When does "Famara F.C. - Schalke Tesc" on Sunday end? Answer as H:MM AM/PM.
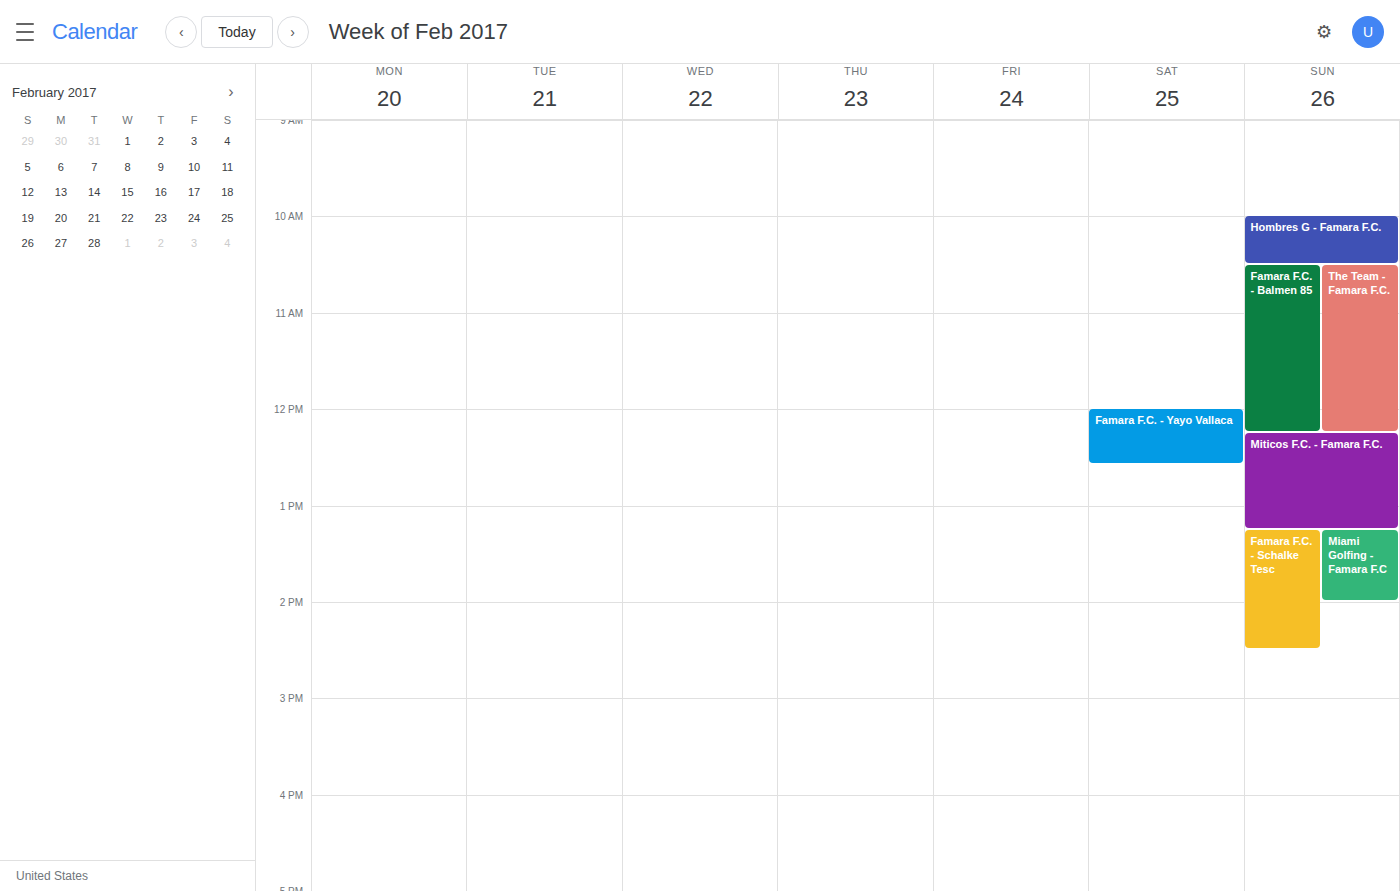
2:30 PM